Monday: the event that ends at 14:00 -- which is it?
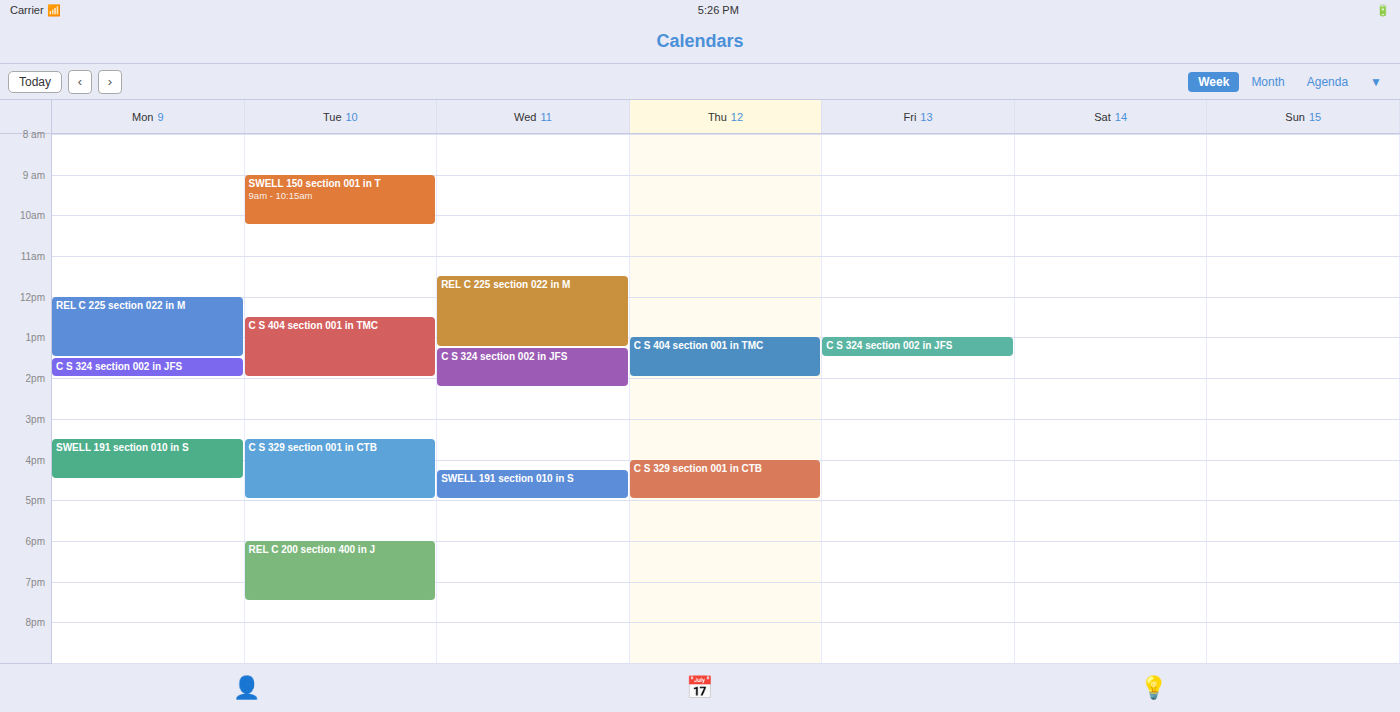
"C S 324 section 002 in JFS"